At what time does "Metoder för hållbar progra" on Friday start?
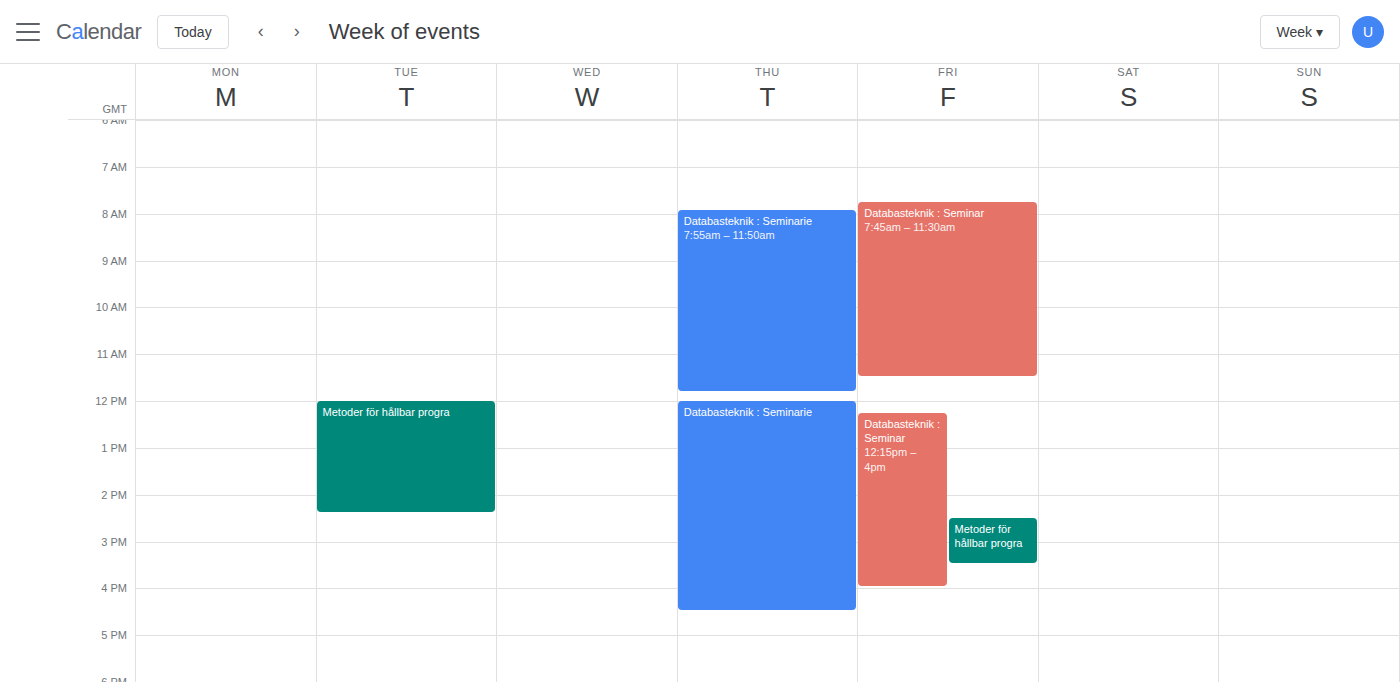
2:30 PM